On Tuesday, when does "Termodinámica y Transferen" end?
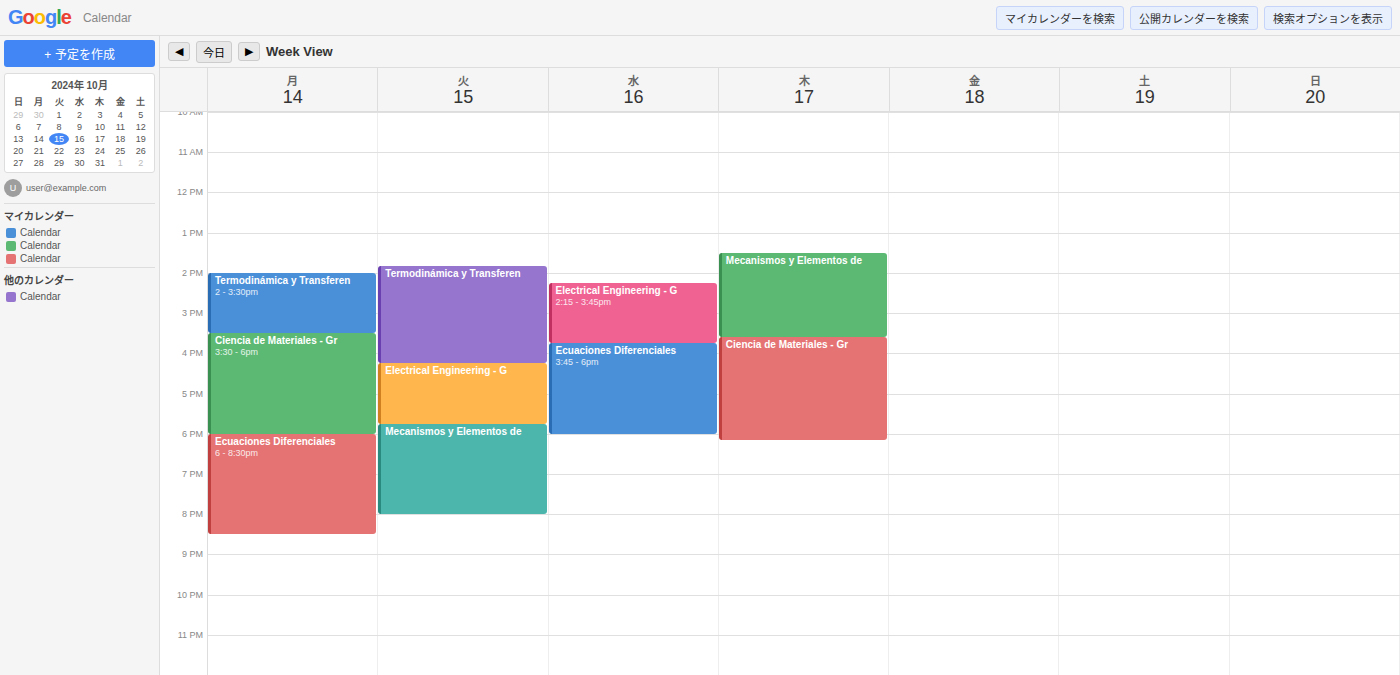
16:15